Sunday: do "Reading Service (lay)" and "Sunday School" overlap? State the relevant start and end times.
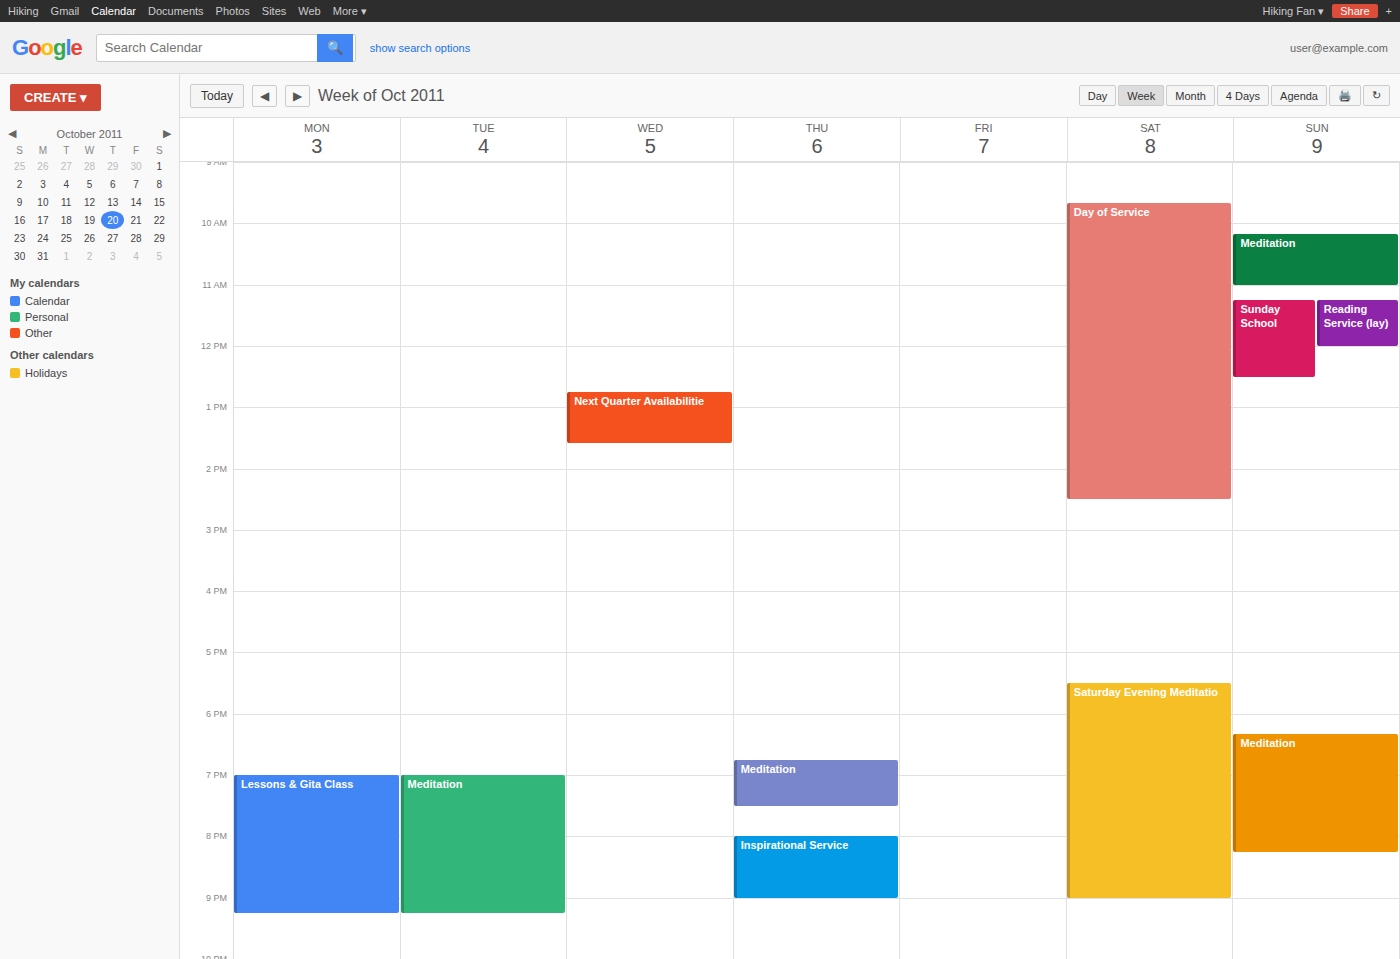
"Reading Service (lay)" runs 11:15 AM to 12:00 PM, inside "Sunday School" -- they overlap.